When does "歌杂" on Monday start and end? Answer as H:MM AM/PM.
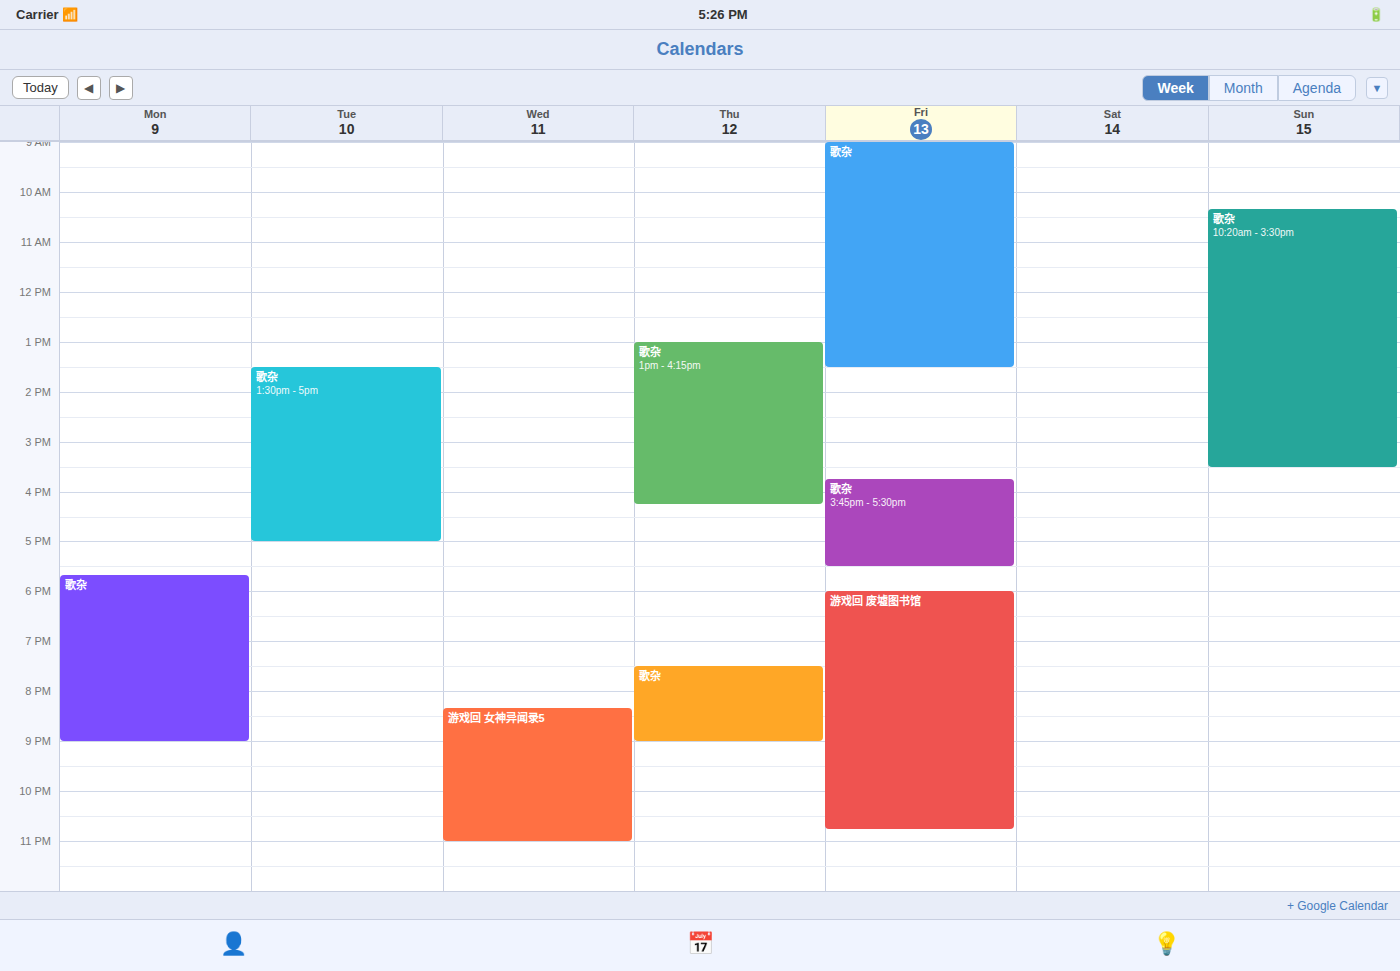
5:40 PM to 9:00 PM